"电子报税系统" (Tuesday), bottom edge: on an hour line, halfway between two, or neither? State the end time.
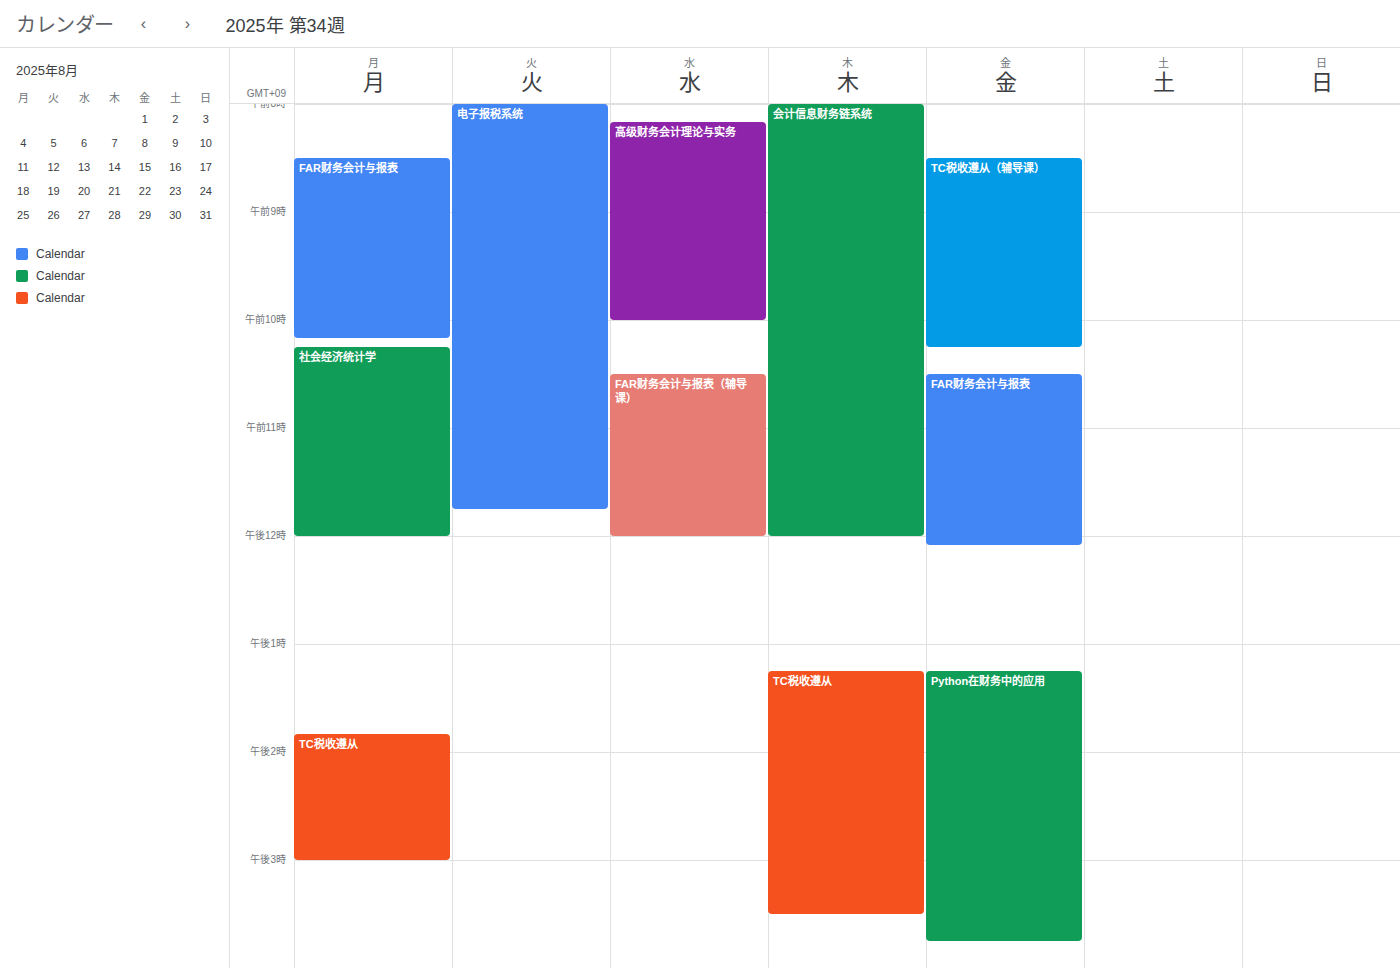
11:45 AM -- neither: three quarters of the way from the 11 AM line to the 12 PM line.